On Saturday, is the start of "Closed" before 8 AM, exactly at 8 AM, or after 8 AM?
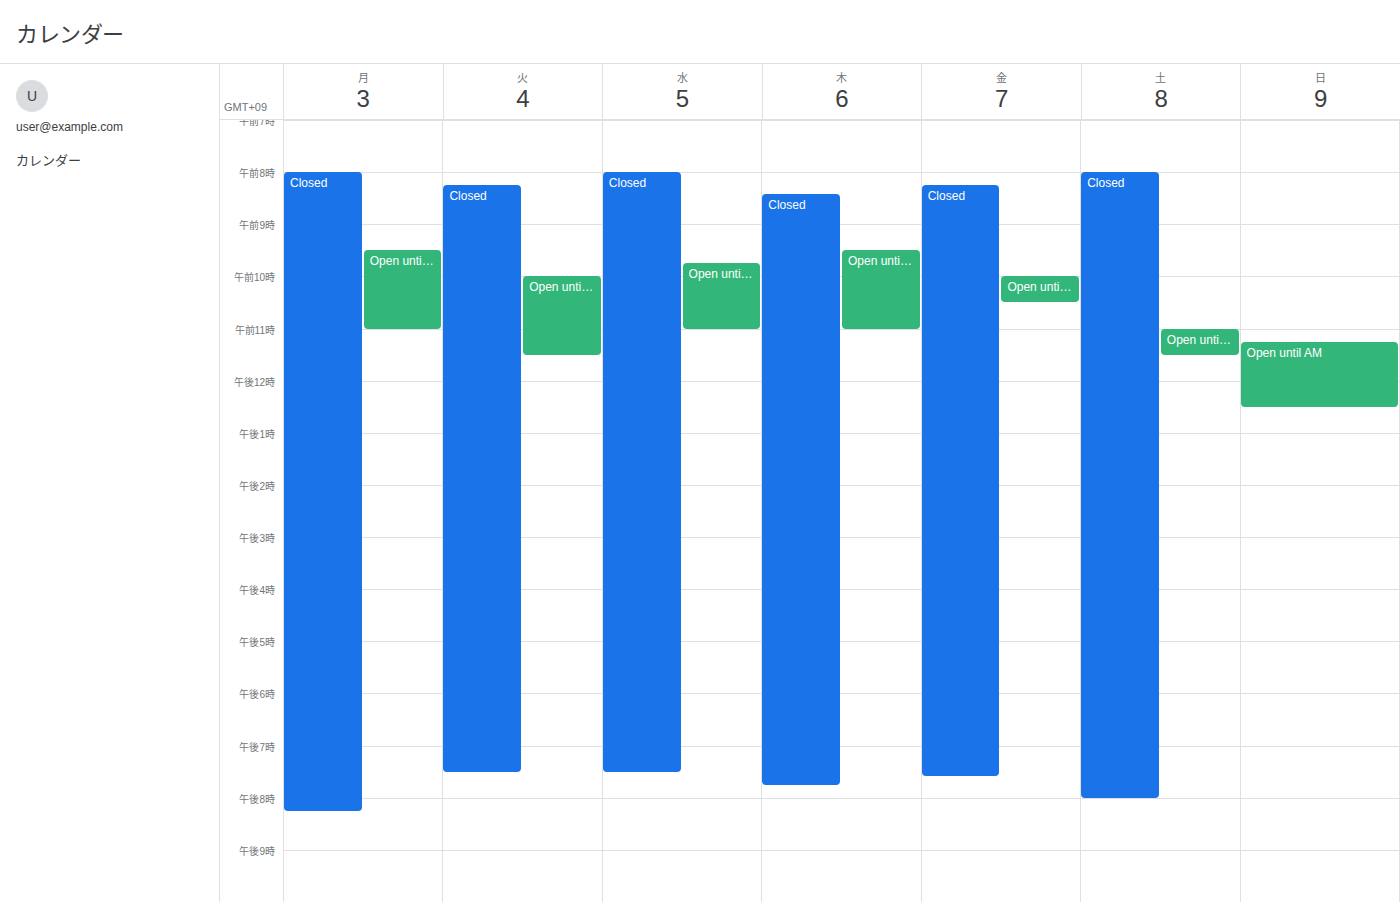
8:00 AM -- exactly at 8 AM, on the 8 AM line.